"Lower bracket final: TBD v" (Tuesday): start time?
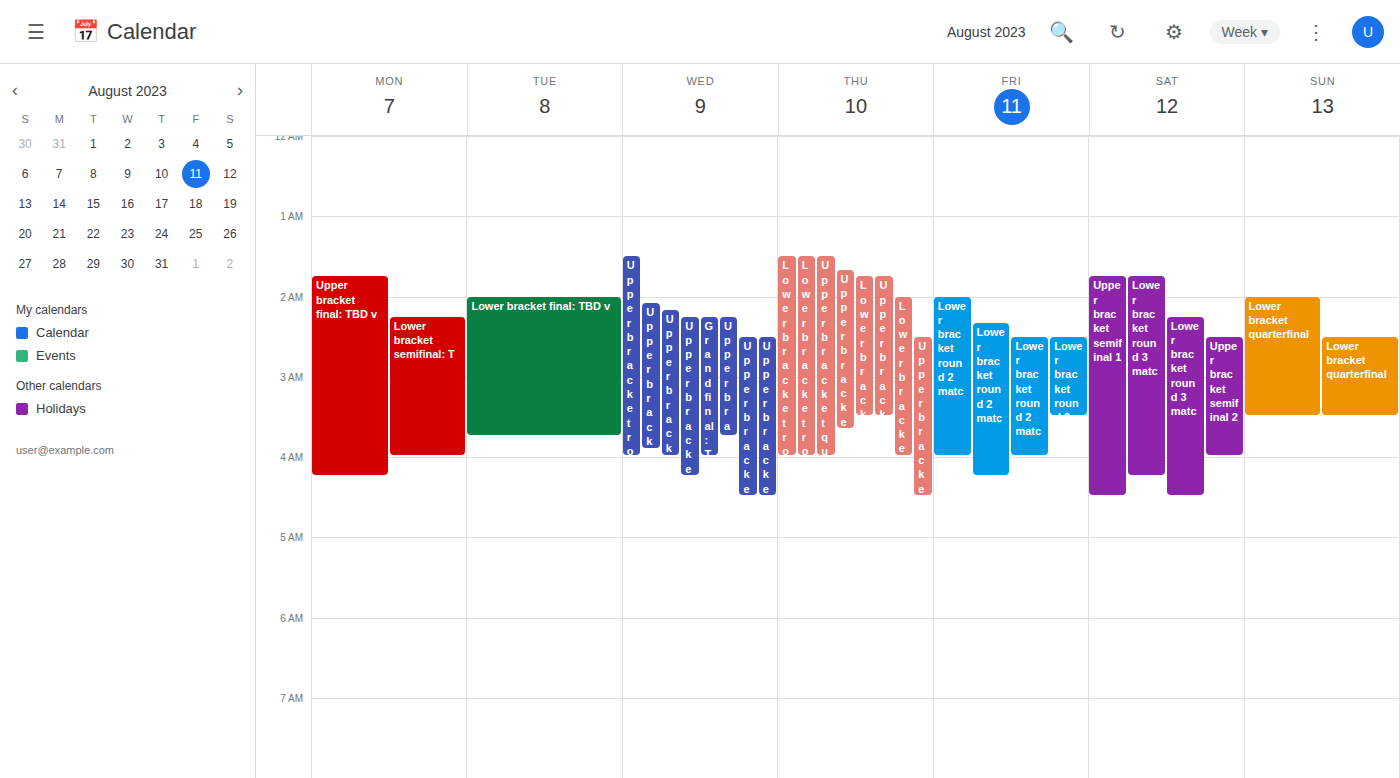
2:00 AM